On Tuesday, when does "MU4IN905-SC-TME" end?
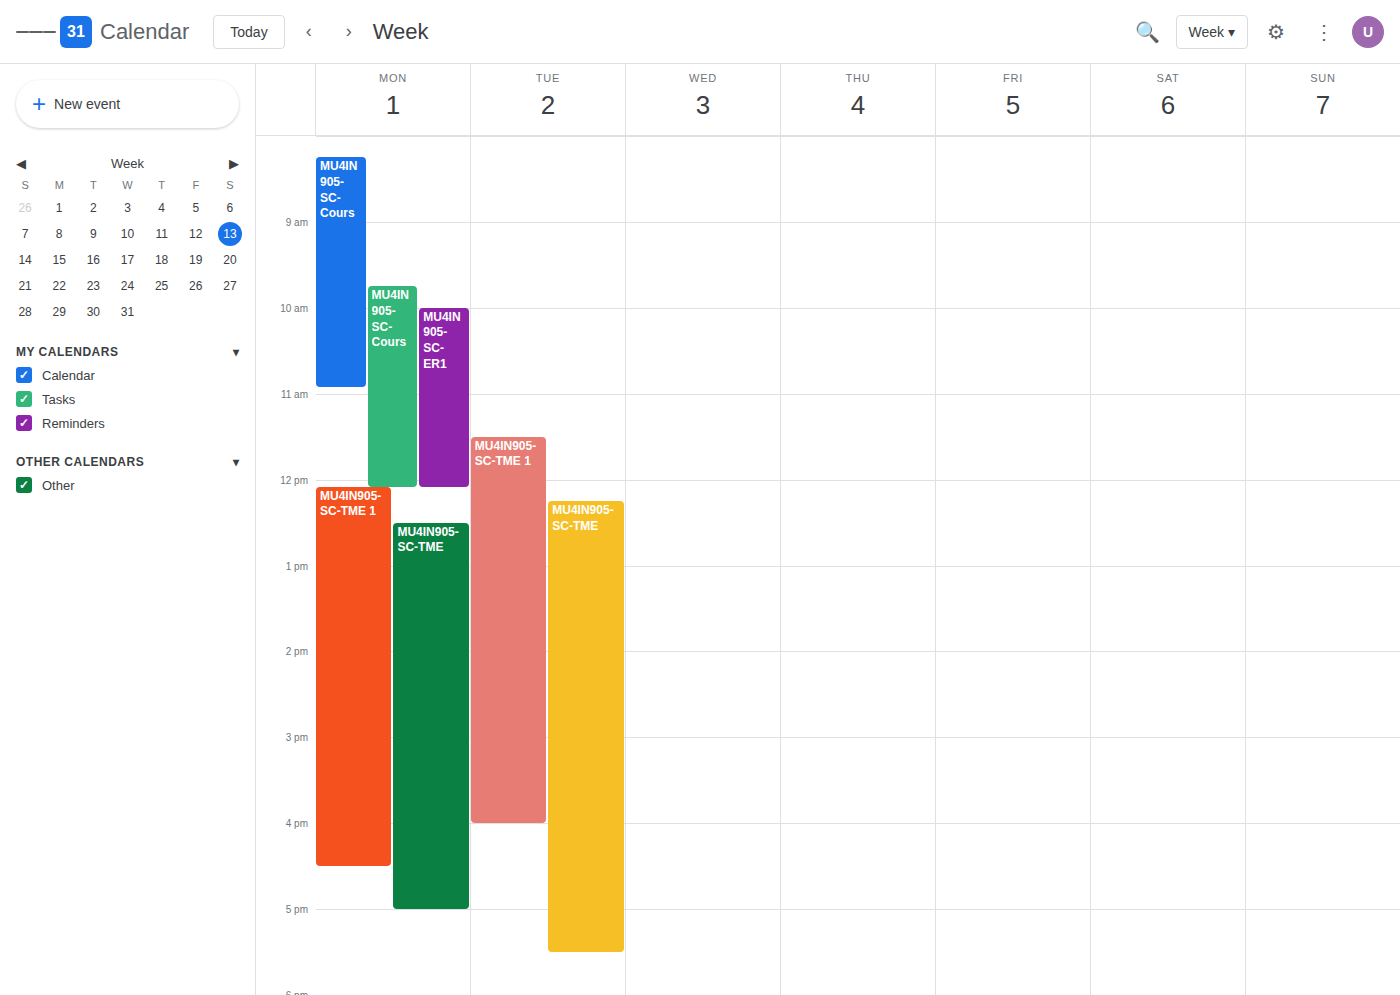
5:30 PM